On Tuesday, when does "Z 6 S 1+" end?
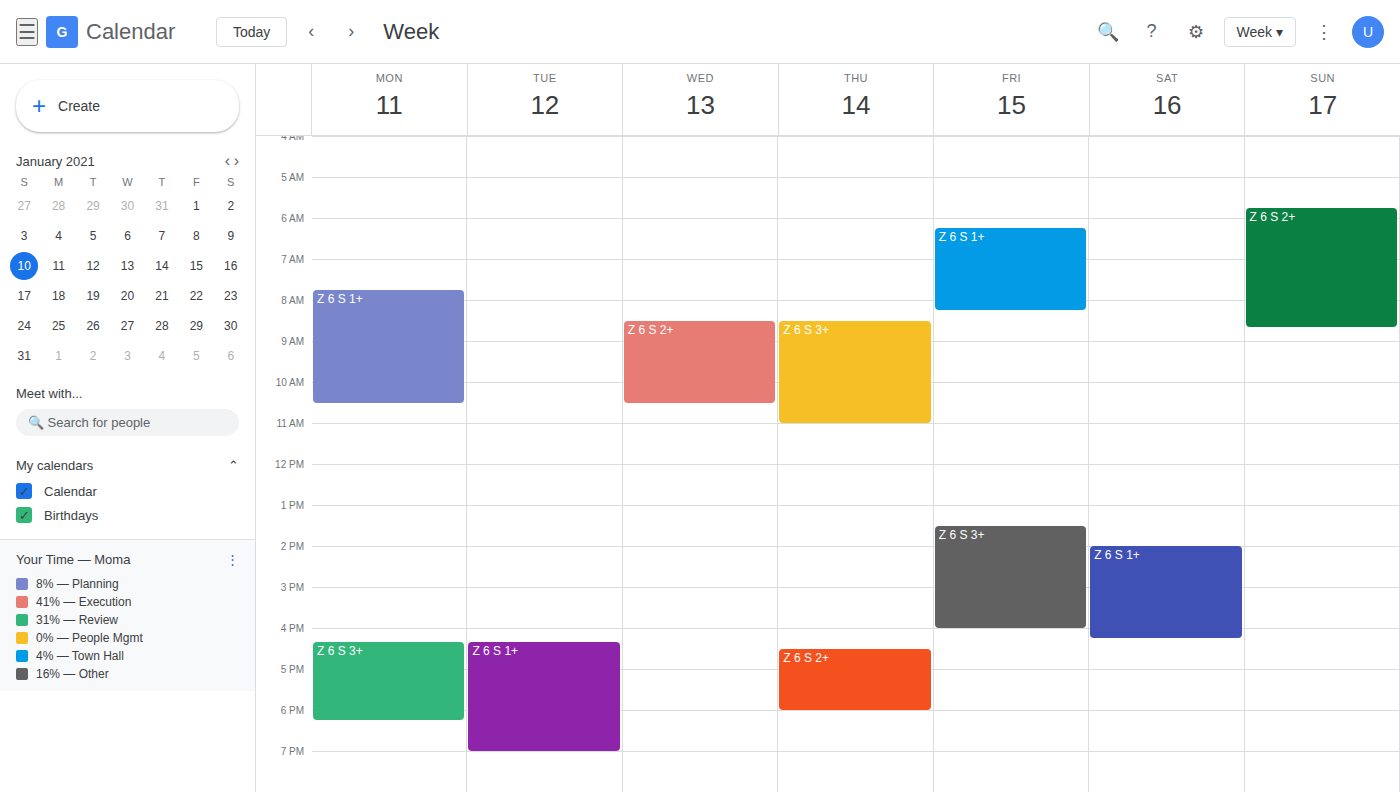
7:00 PM